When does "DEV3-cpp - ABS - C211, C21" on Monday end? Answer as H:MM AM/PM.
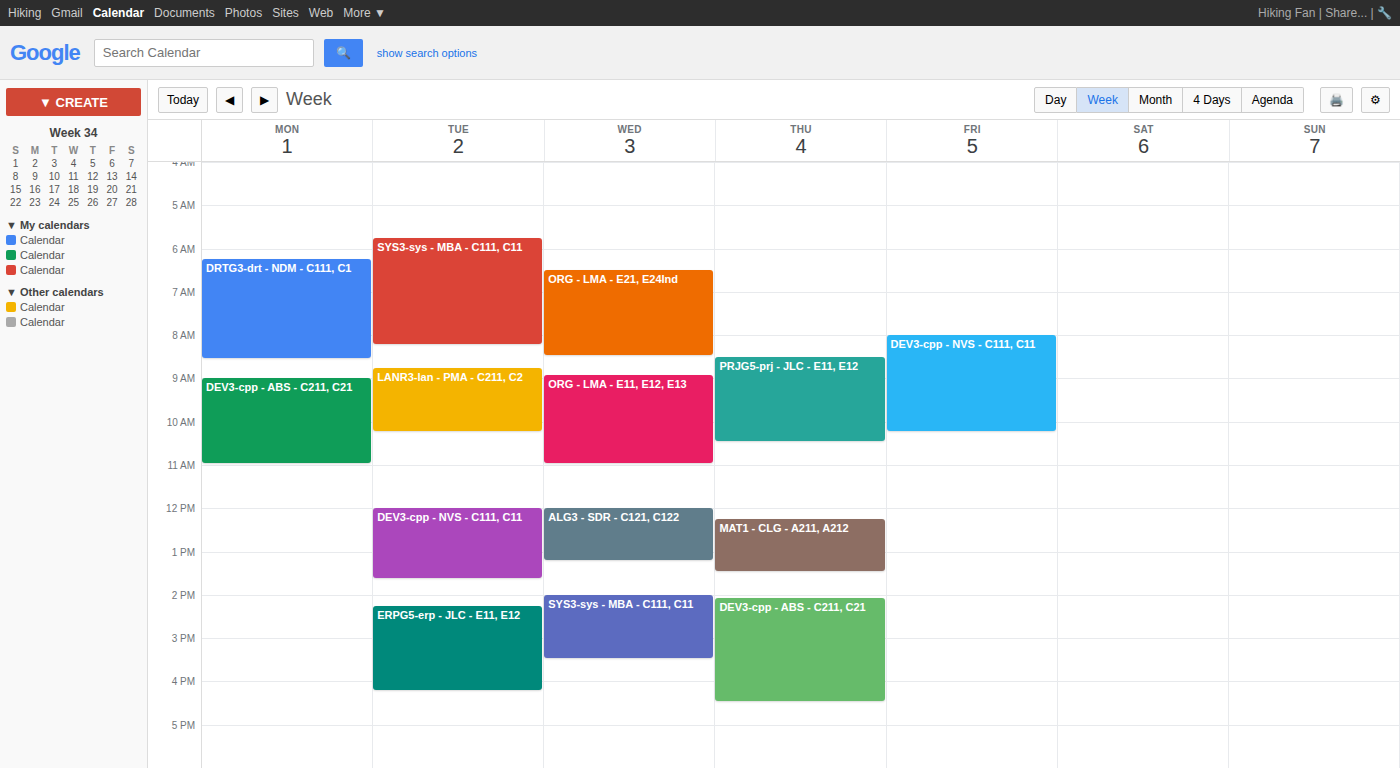
11:00 AM